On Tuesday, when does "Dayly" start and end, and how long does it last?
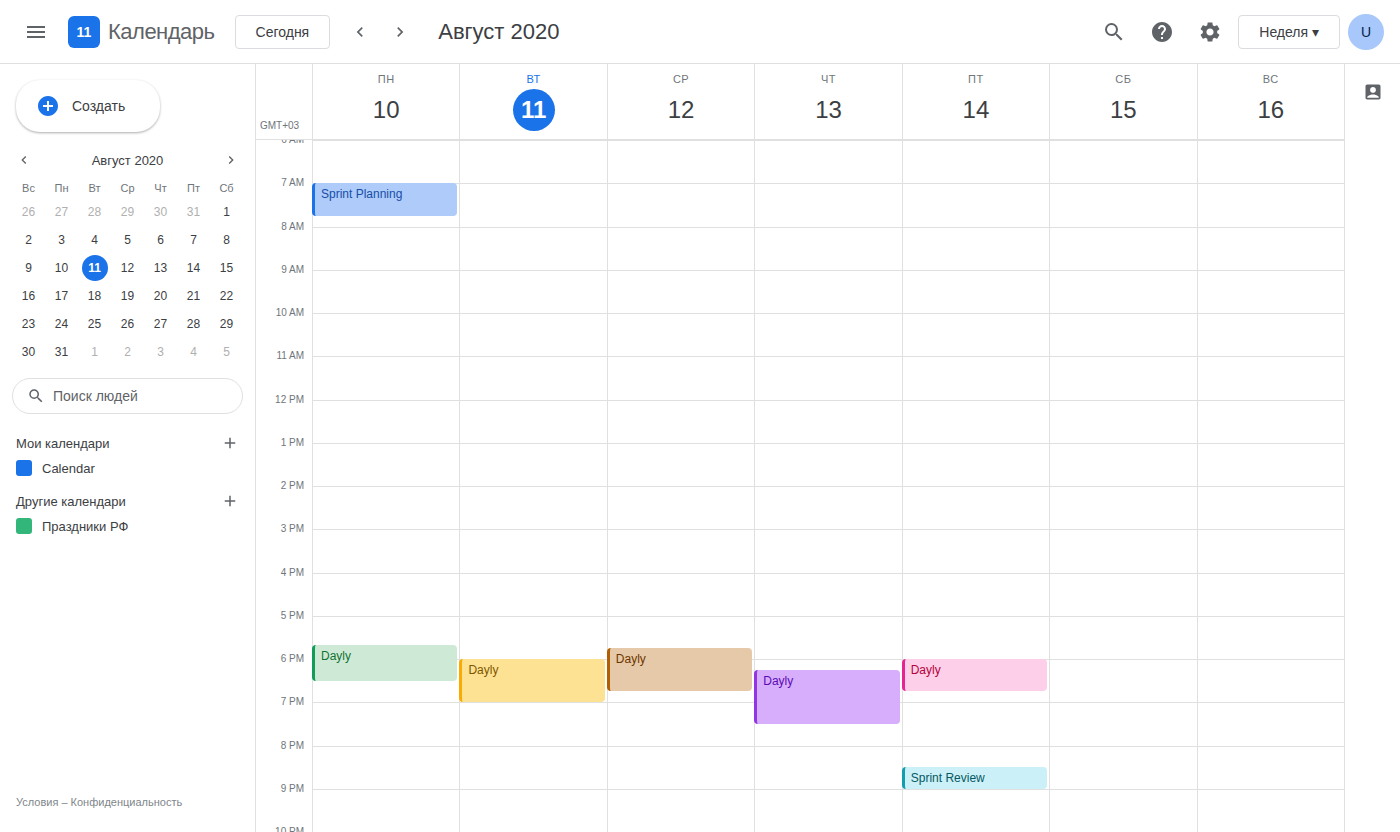
6:00 PM to 7:00 PM, 1 hour